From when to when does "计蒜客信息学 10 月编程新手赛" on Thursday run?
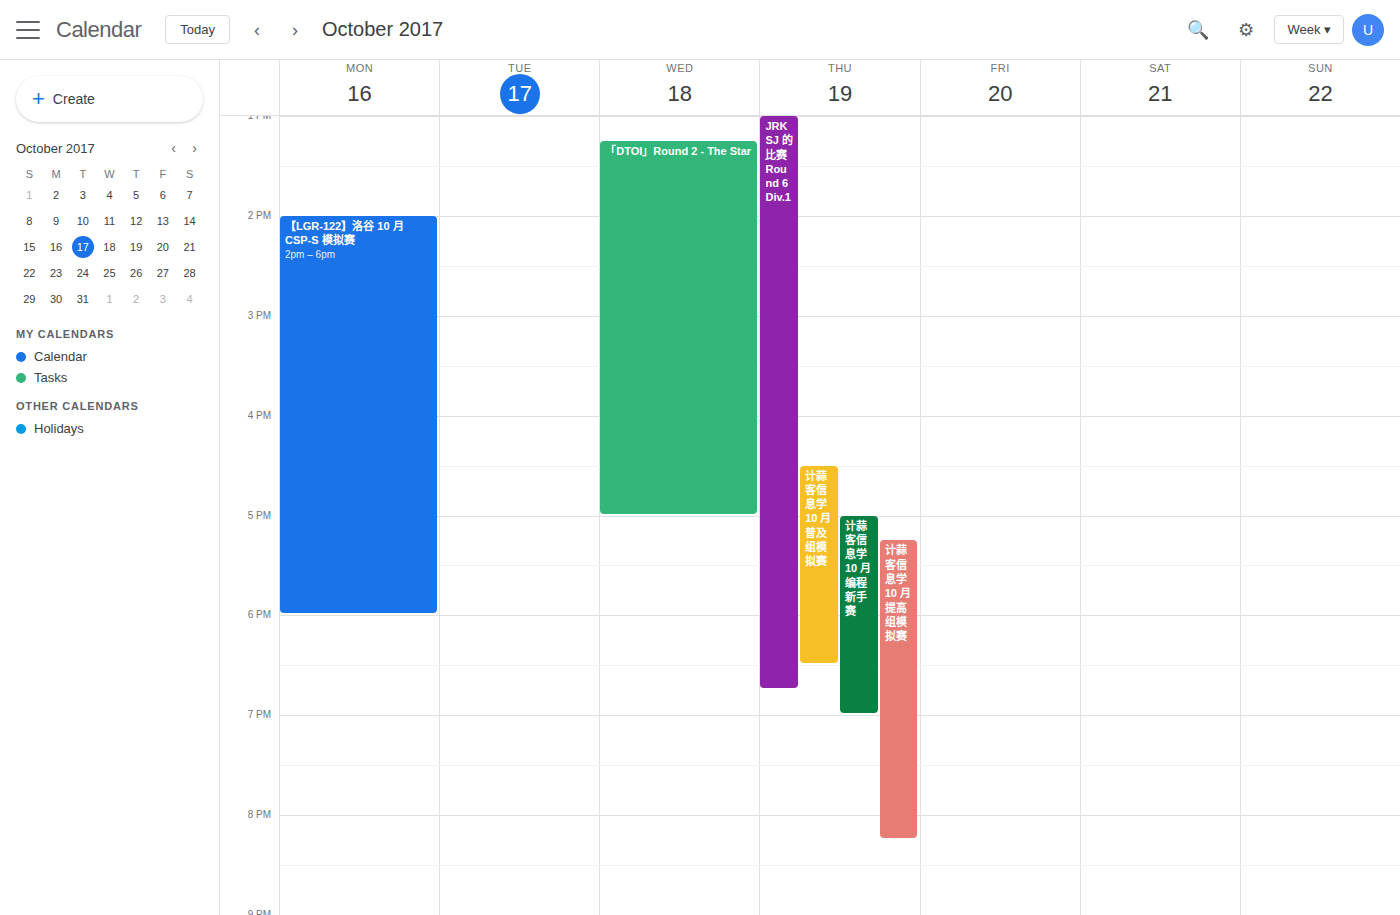
5:00 PM to 7:00 PM